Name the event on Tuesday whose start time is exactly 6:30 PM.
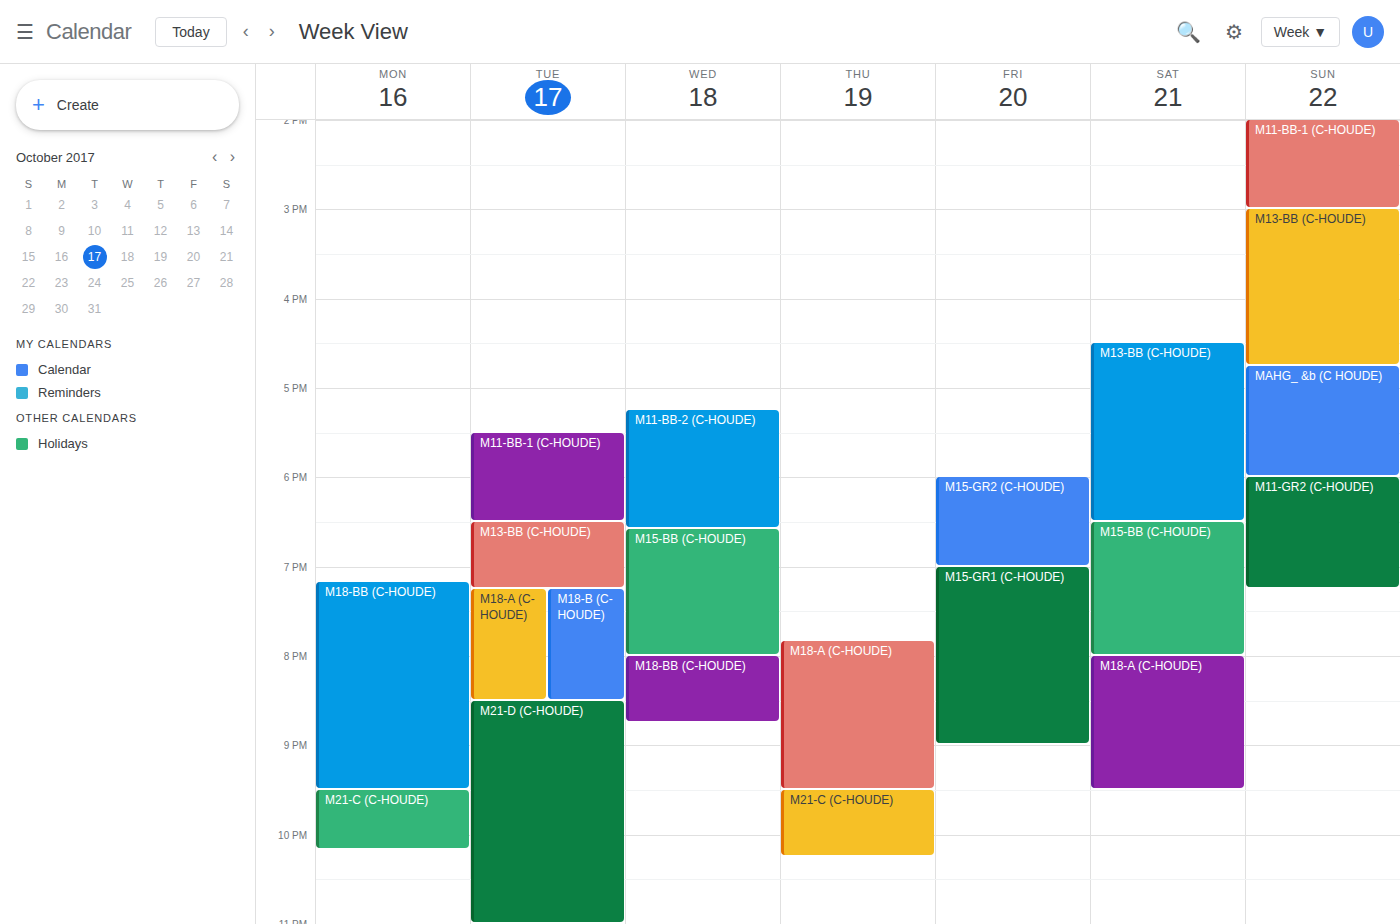
"M13-BB (C-HOUDE)"